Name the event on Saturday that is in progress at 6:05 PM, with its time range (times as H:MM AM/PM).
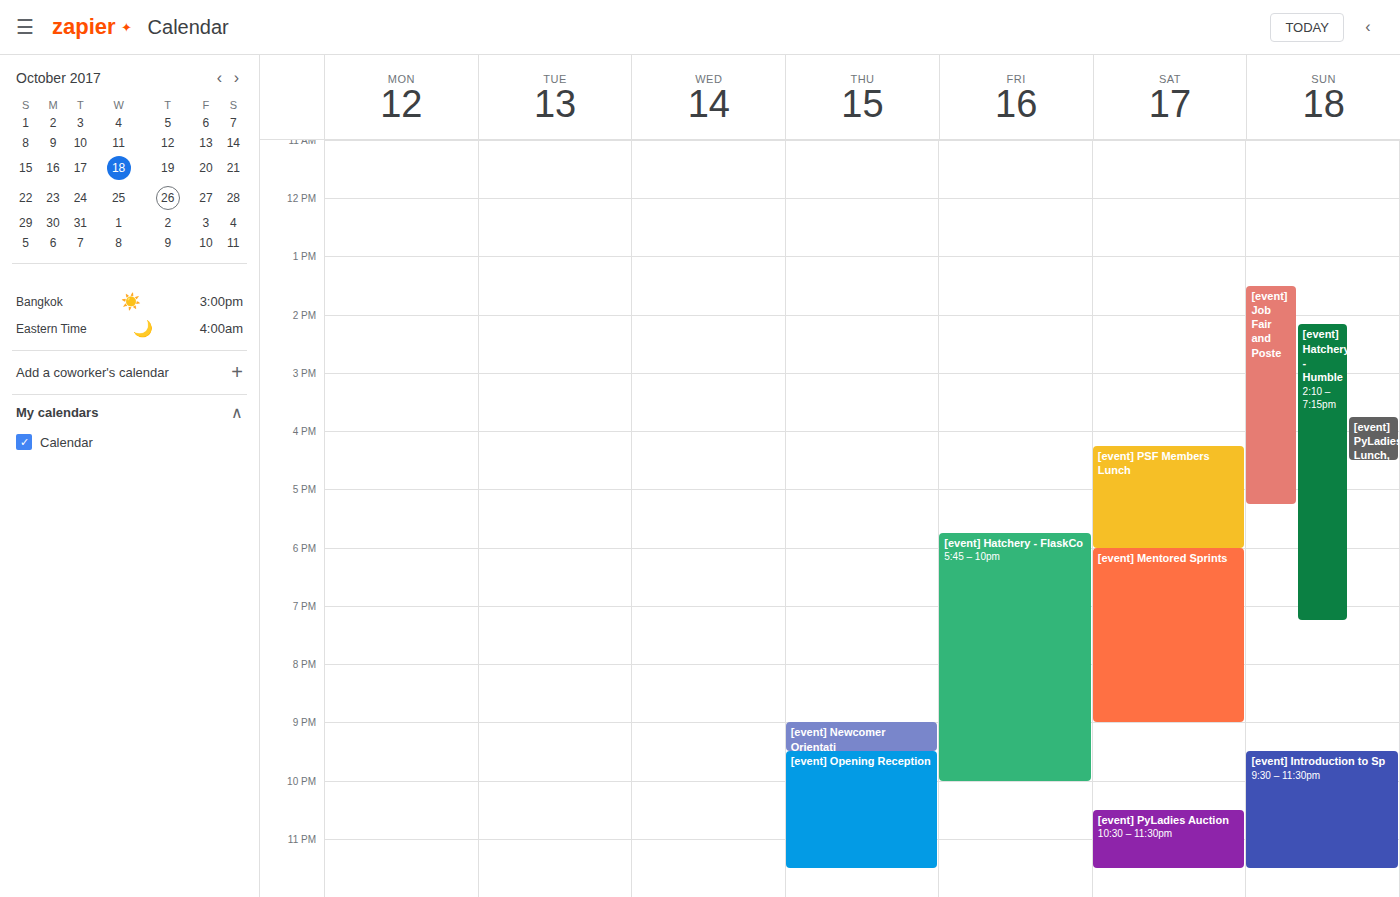
"[event] Mentored Sprints", 6:00 PM to 9:00 PM